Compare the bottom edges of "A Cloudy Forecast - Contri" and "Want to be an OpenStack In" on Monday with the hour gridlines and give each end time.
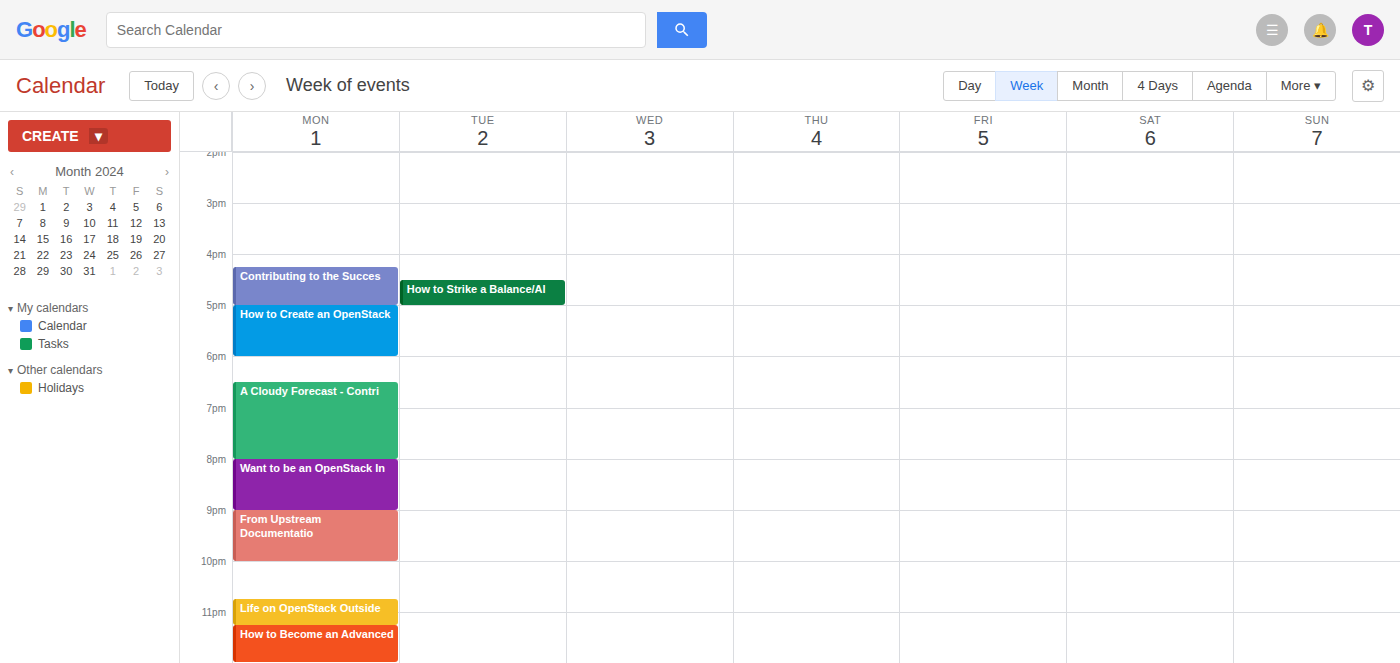
"A Cloudy Forecast - Contri": 8:00 PM, exactly on the 8 PM line. "Want to be an OpenStack In": 9:00 PM, exactly on the 9 PM line.